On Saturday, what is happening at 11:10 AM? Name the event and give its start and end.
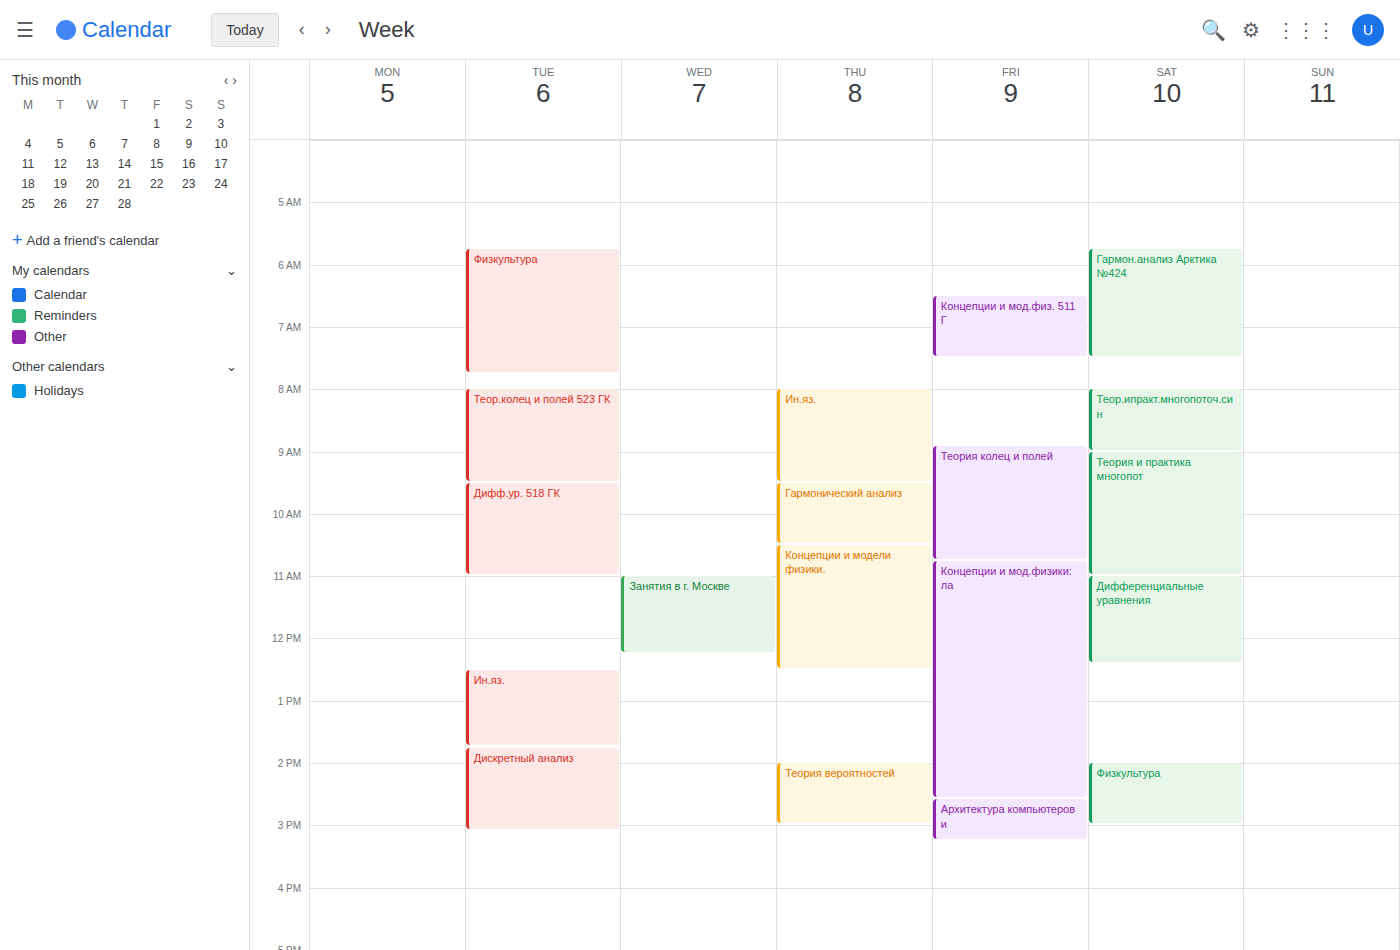
"Дифференциальные уравнения", 11:00 AM to 12:25 PM